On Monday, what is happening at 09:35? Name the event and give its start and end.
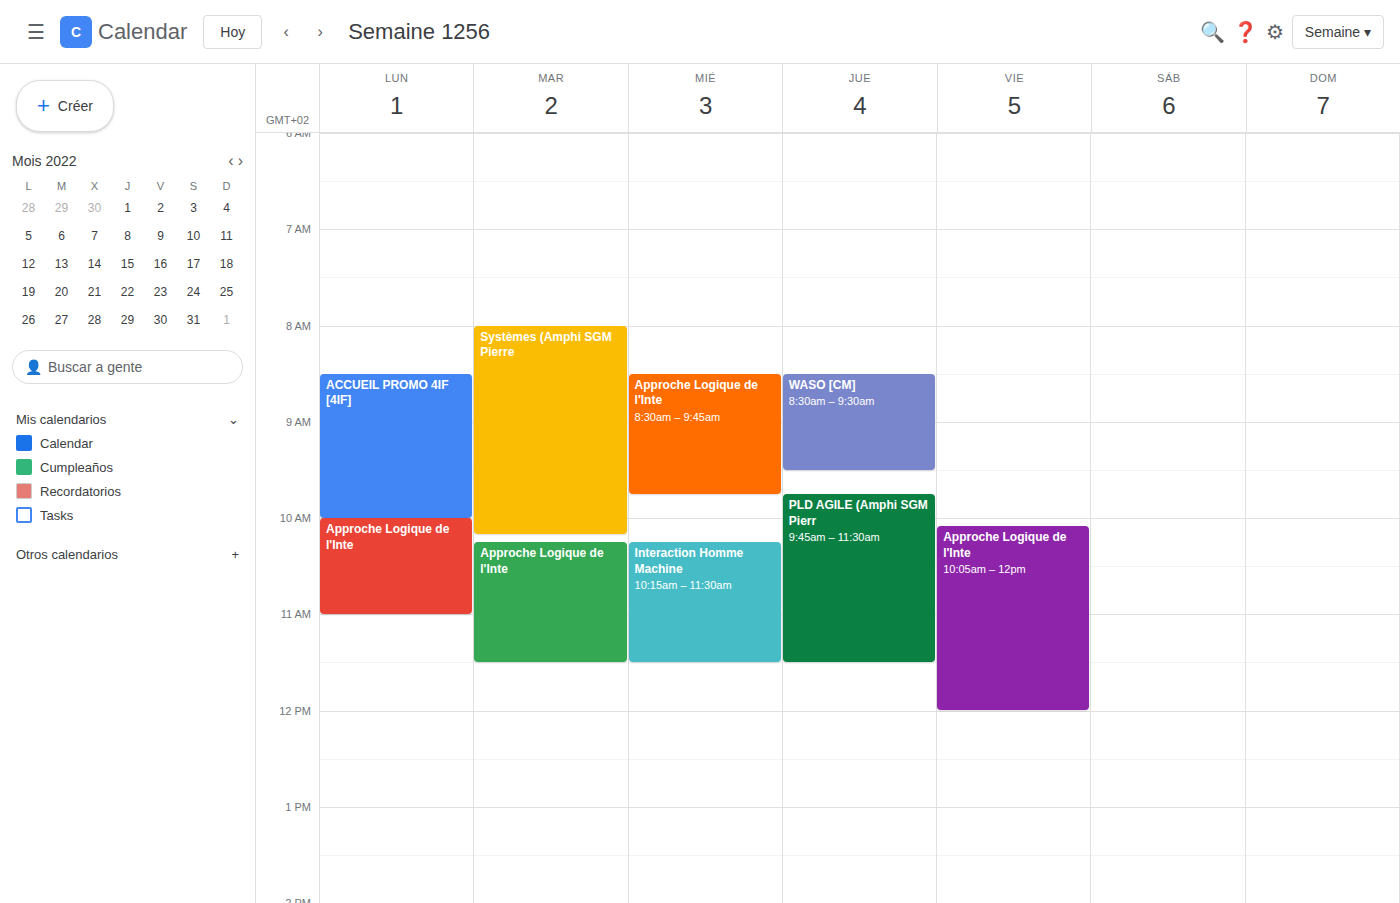
"ACCUEIL PROMO 4IF [4IF]", 08:30 to 10:00